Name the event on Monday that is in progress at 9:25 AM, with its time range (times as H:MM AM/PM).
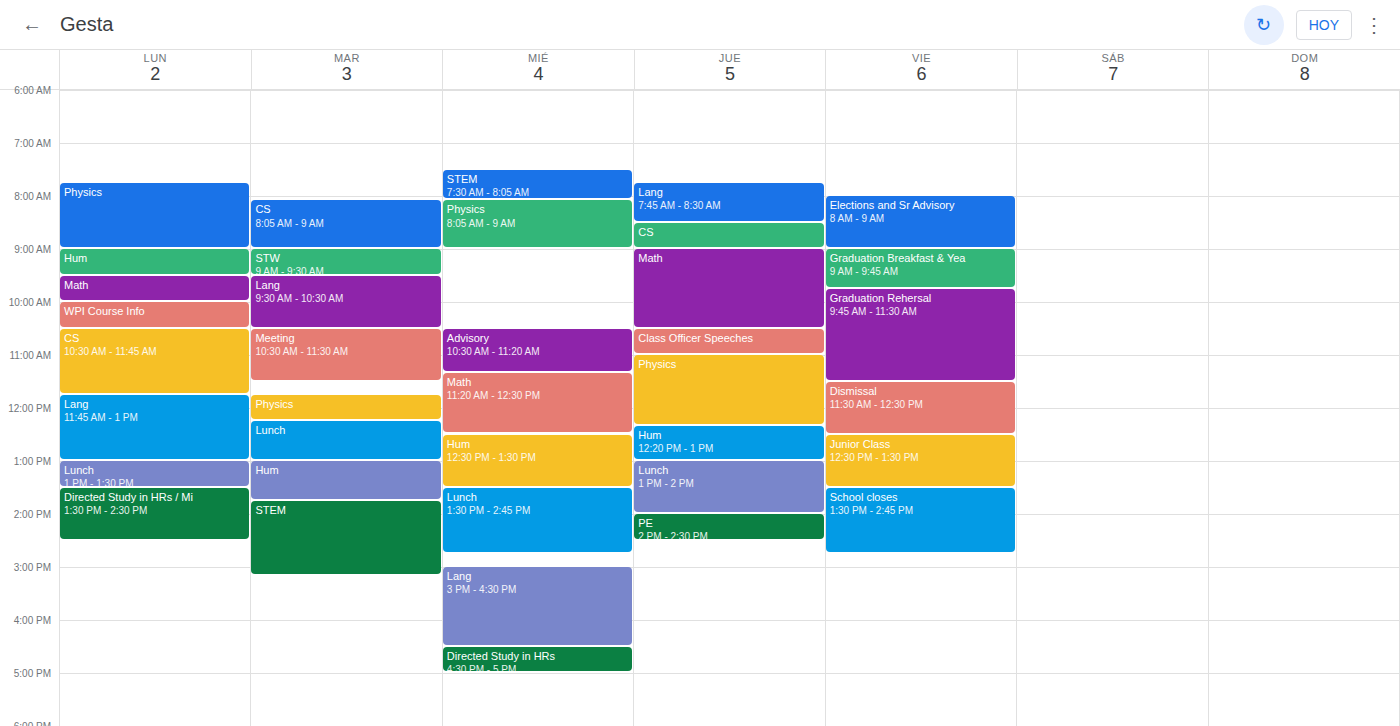
"Hum", 9:00 AM to 9:30 AM